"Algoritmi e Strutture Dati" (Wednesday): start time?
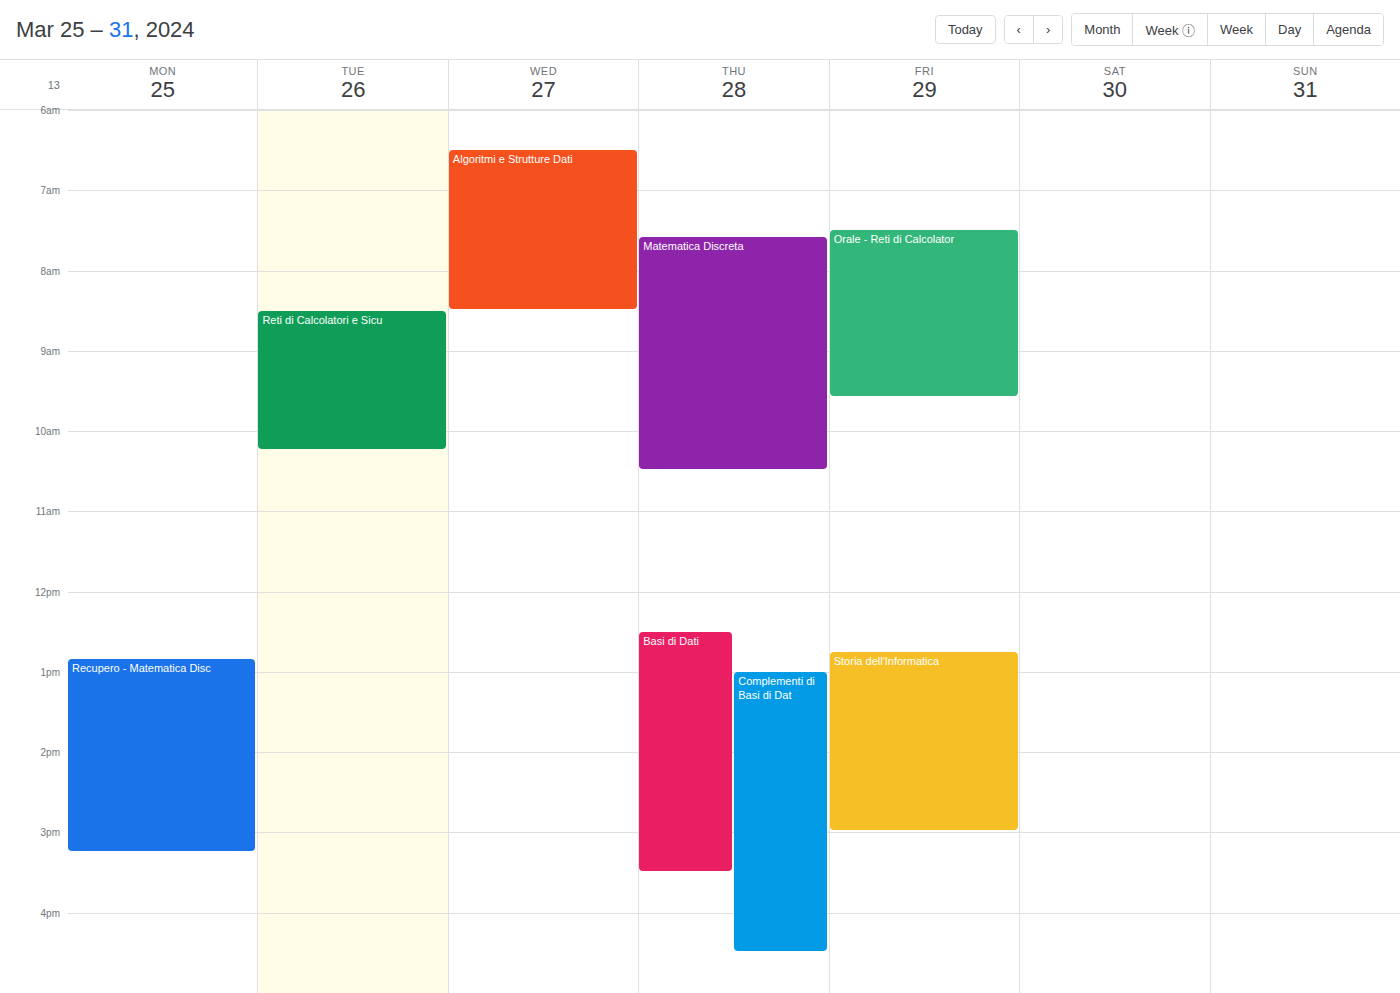
06:30